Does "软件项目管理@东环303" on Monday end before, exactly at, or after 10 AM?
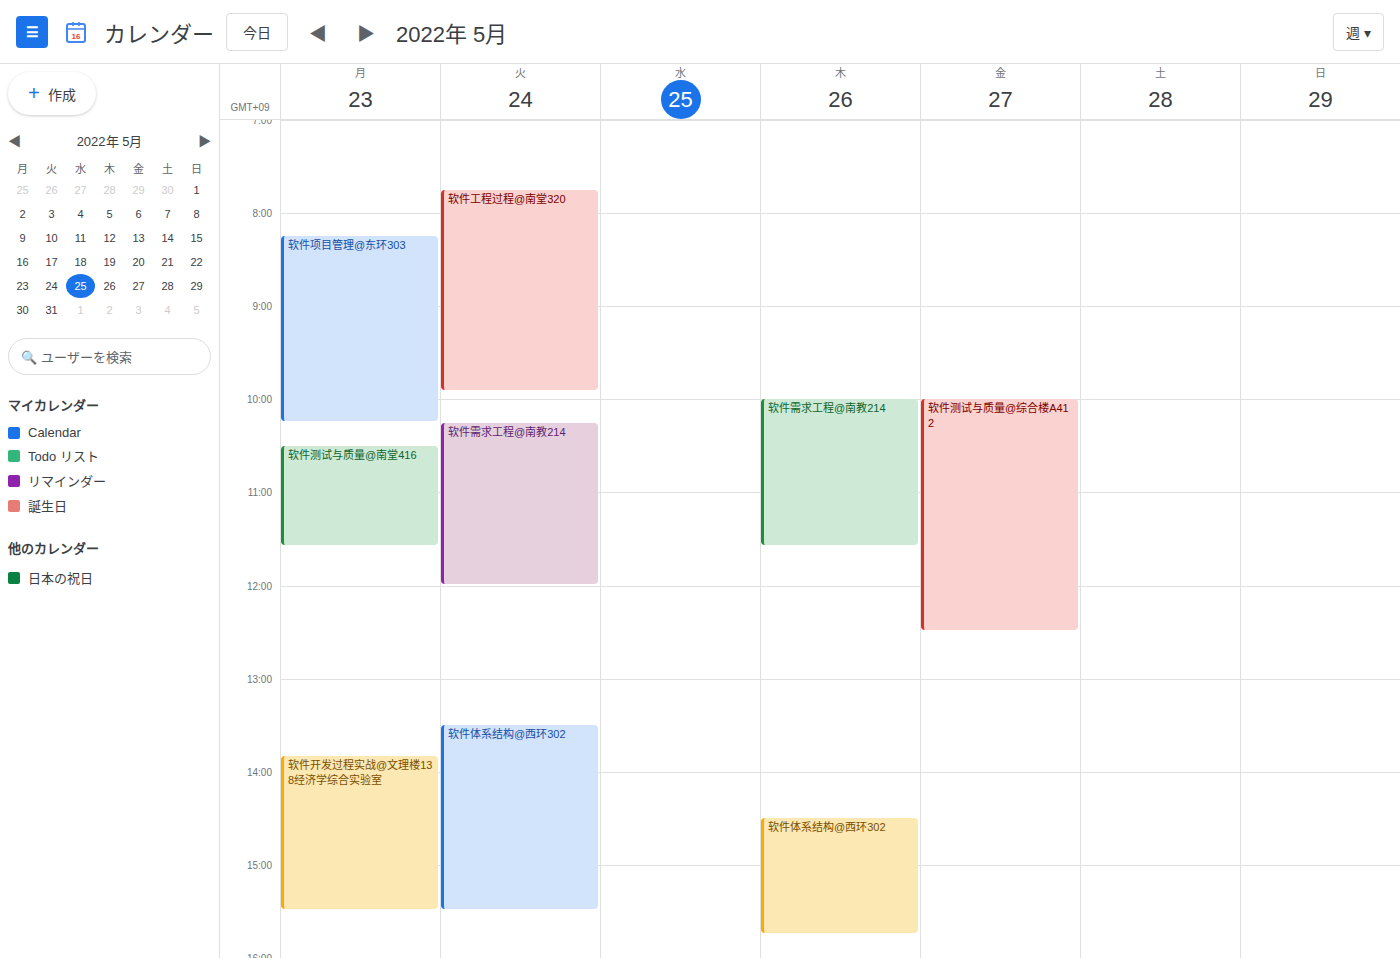
10:15 AM -- after 10 AM, 15 minutes below the 10 AM line.